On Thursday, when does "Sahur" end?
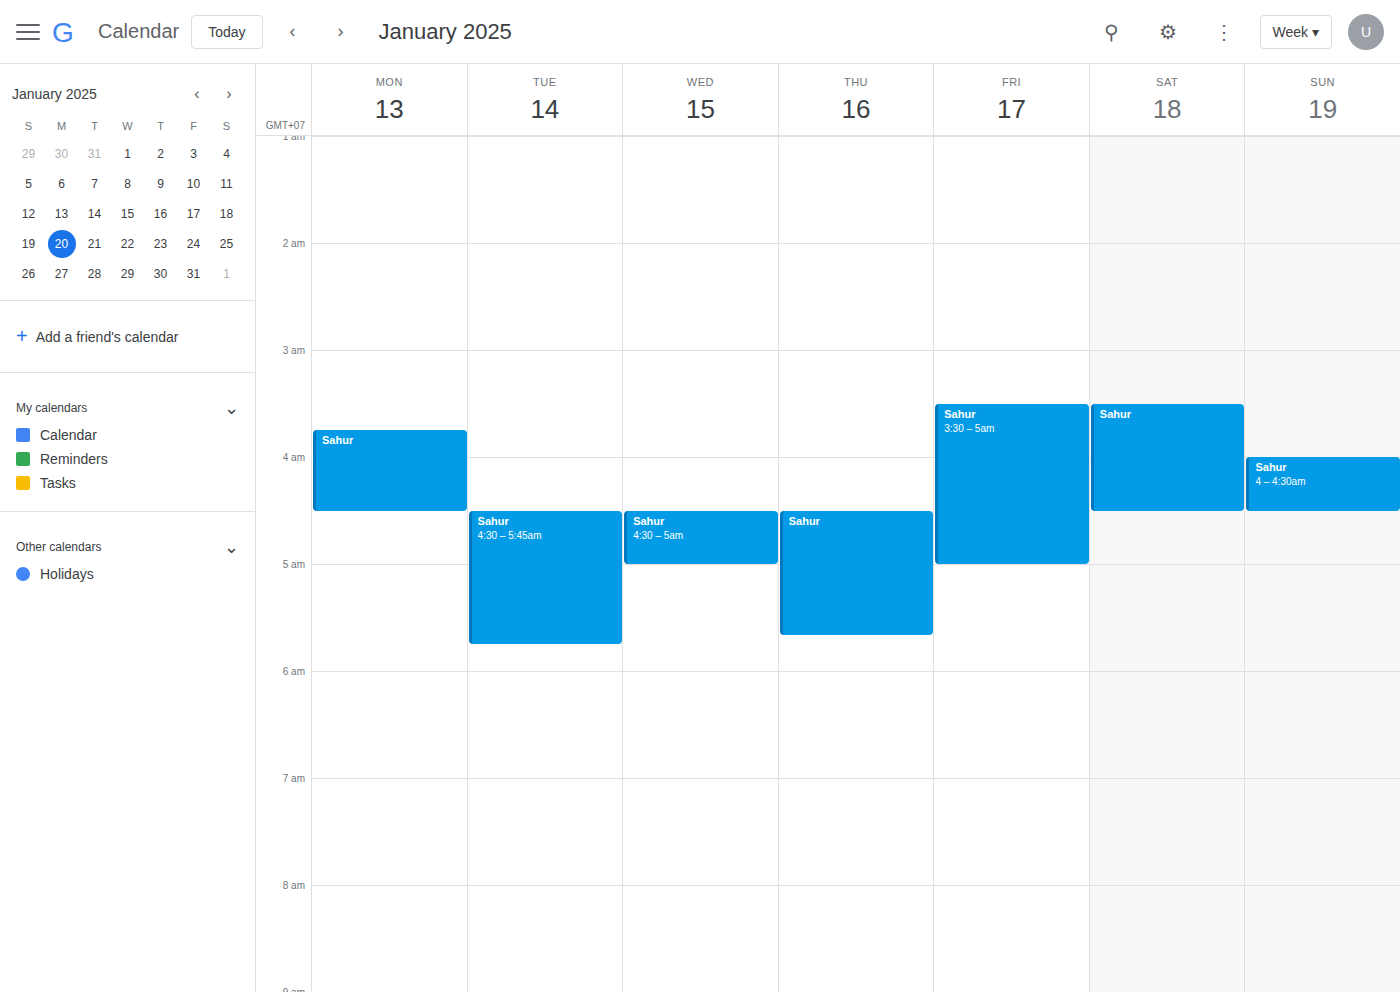
5:40 AM